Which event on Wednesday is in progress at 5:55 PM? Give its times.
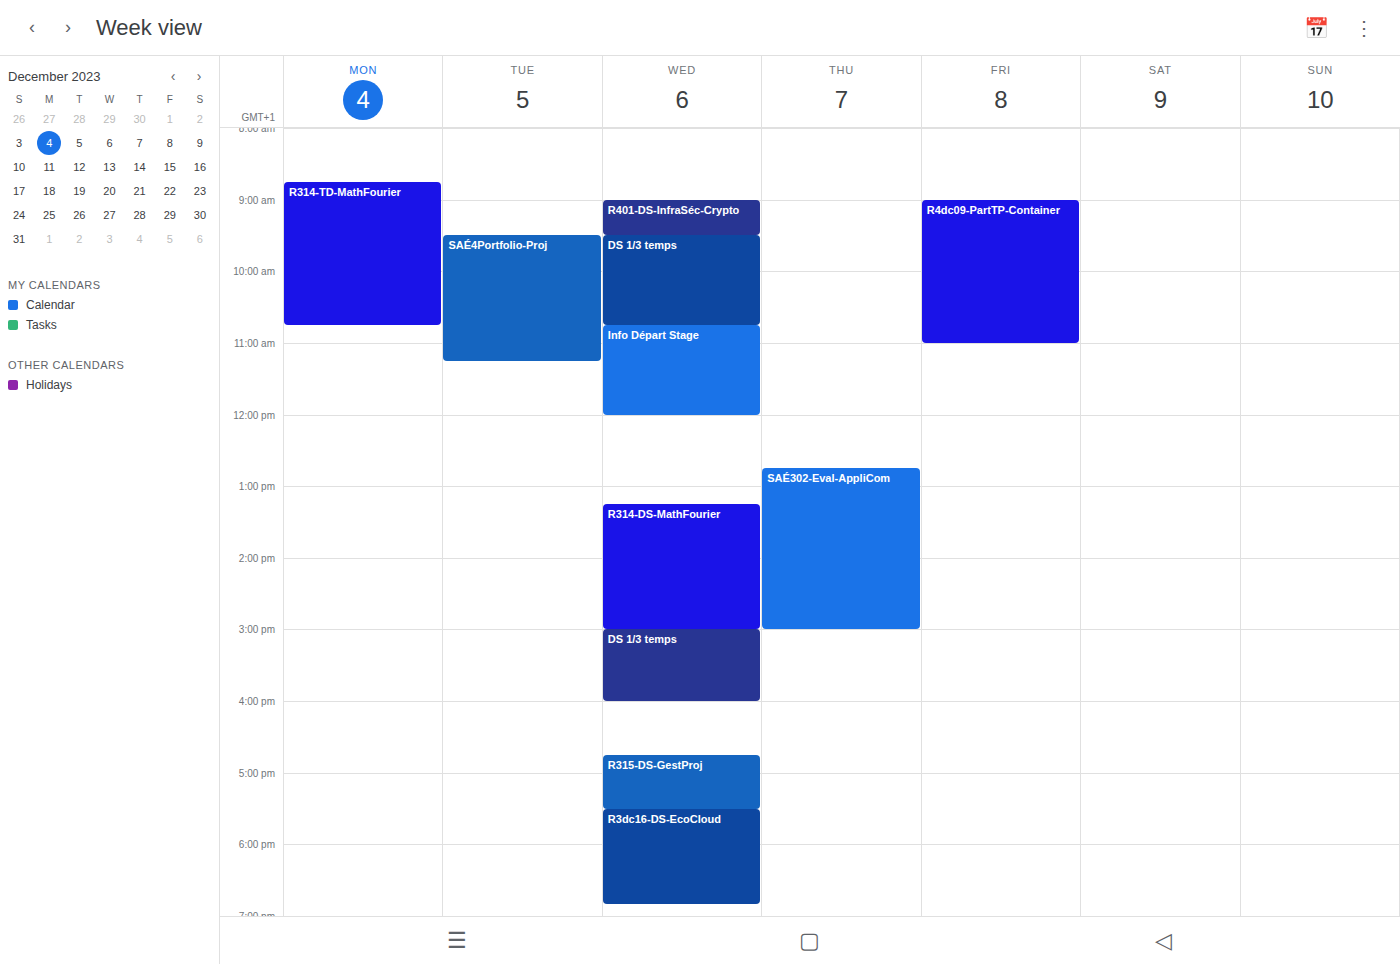
"R3dc16-DS-EcoCloud", 5:30 PM to 6:50 PM